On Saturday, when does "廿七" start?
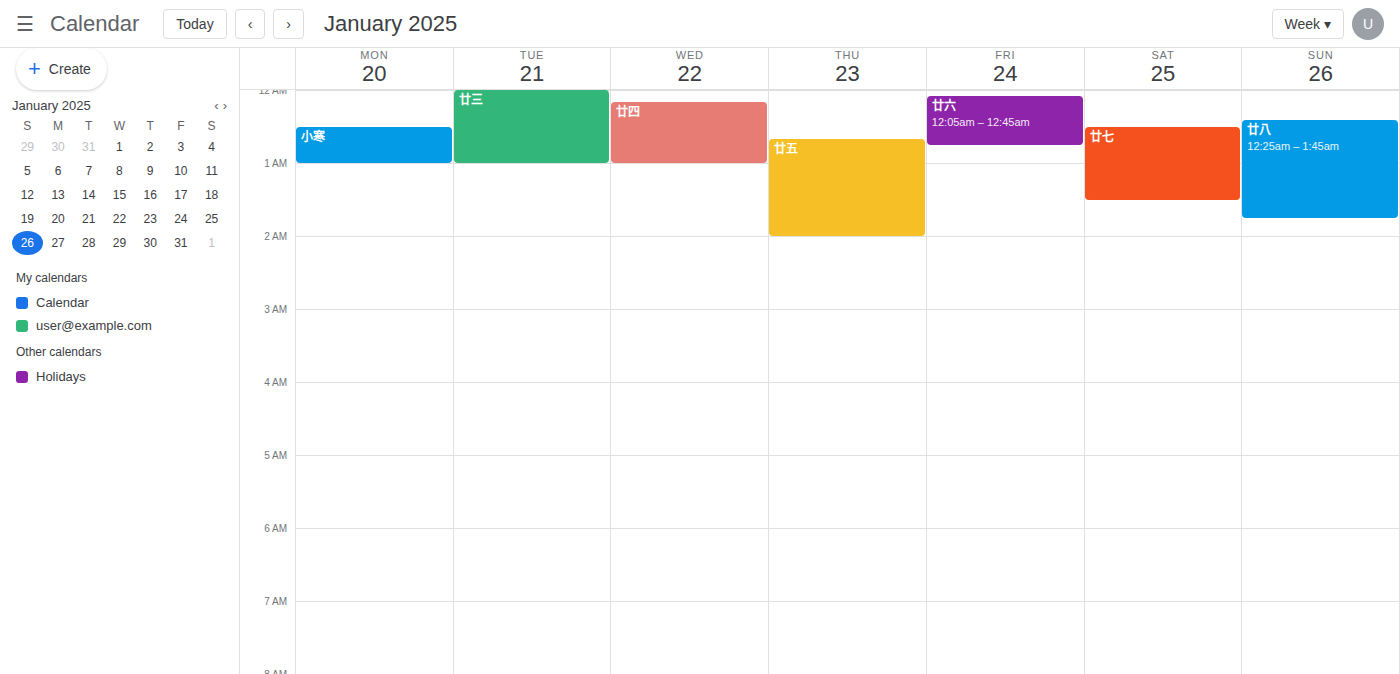
12:30 AM